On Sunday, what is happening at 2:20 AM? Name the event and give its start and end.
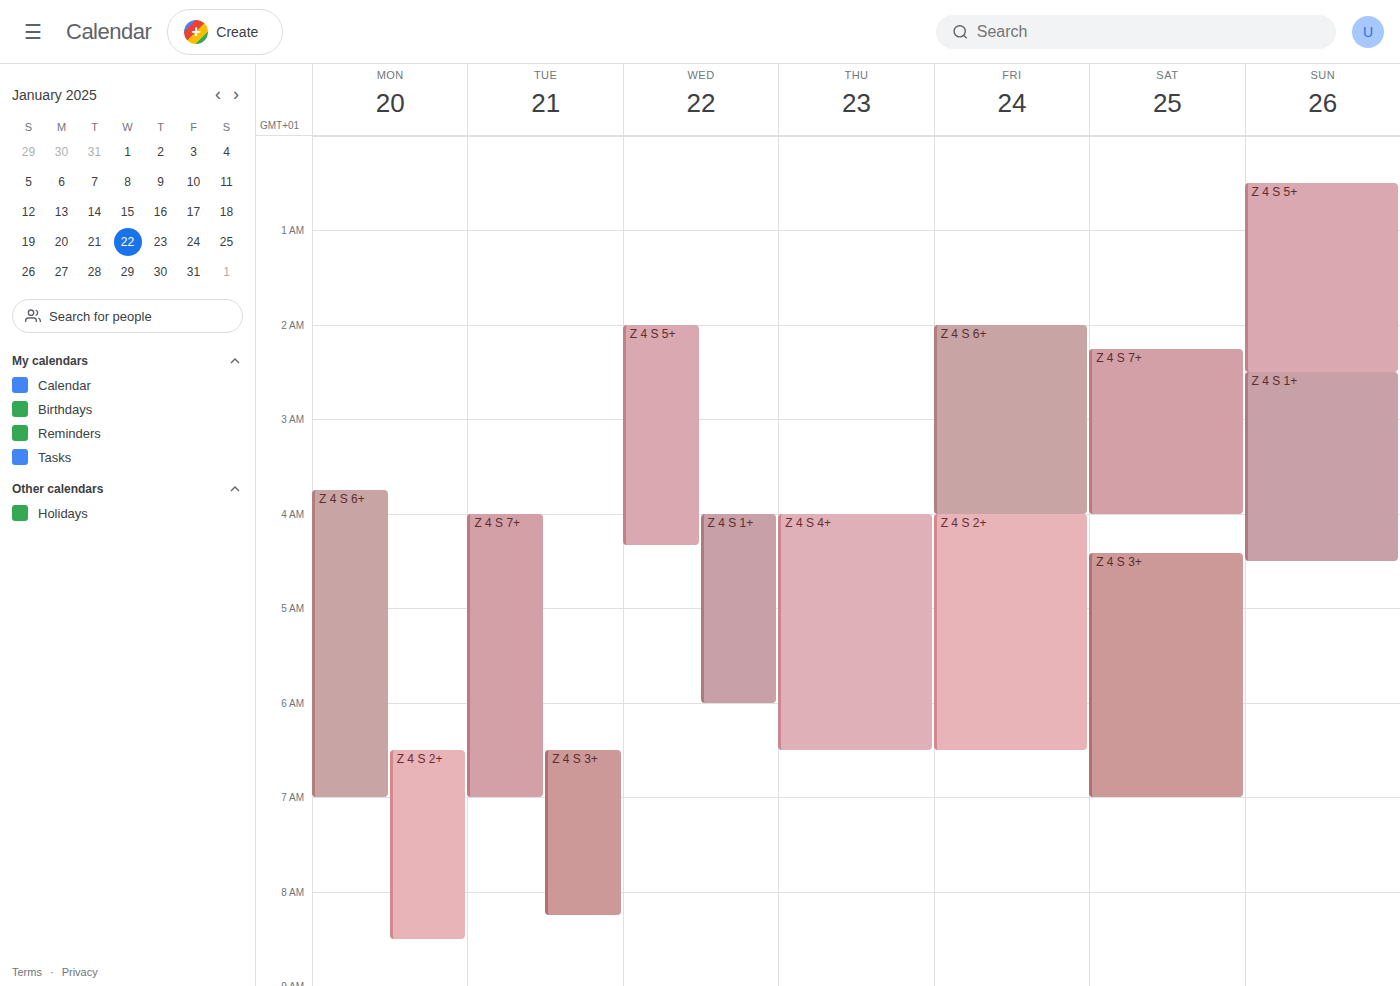
"Z 4 S 5+", 12:30 AM to 2:30 AM